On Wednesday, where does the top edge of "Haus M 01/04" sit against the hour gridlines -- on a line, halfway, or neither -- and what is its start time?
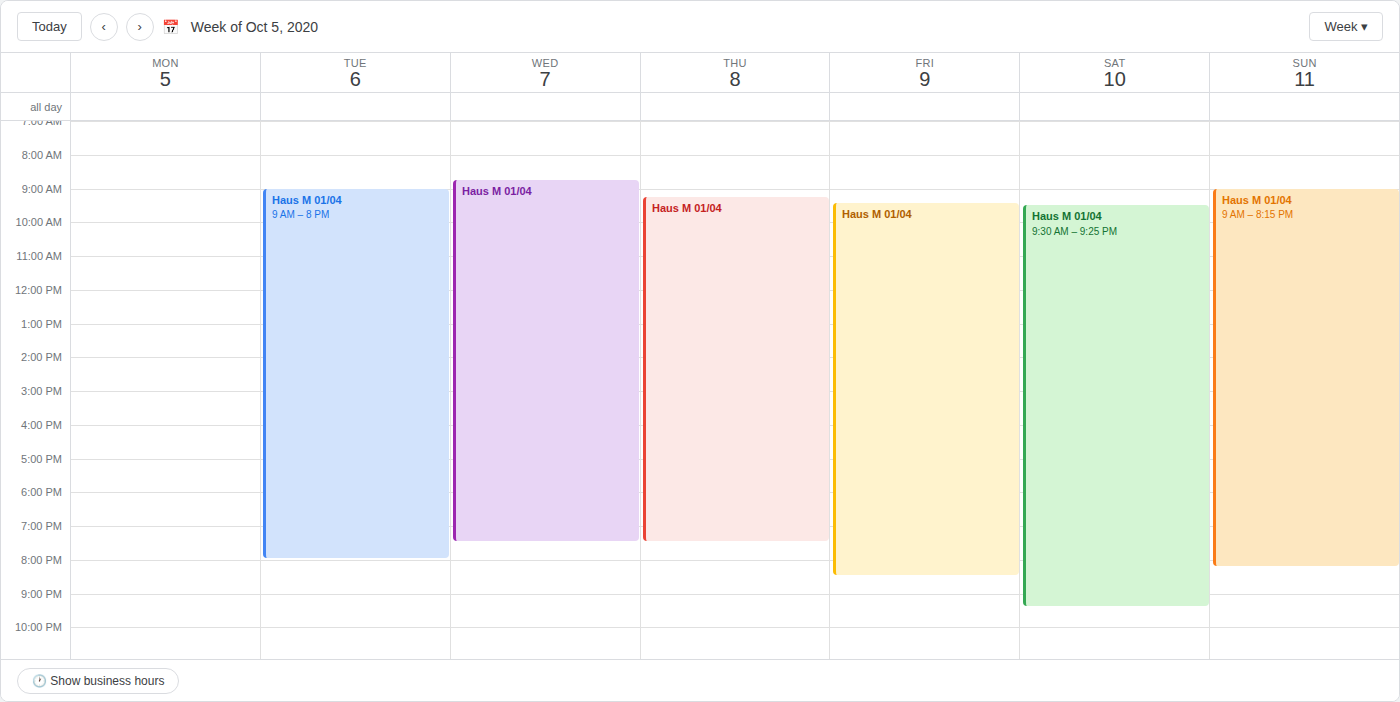
8:45 AM -- neither: three quarters of the way from the 8 AM line to the 9 AM line.